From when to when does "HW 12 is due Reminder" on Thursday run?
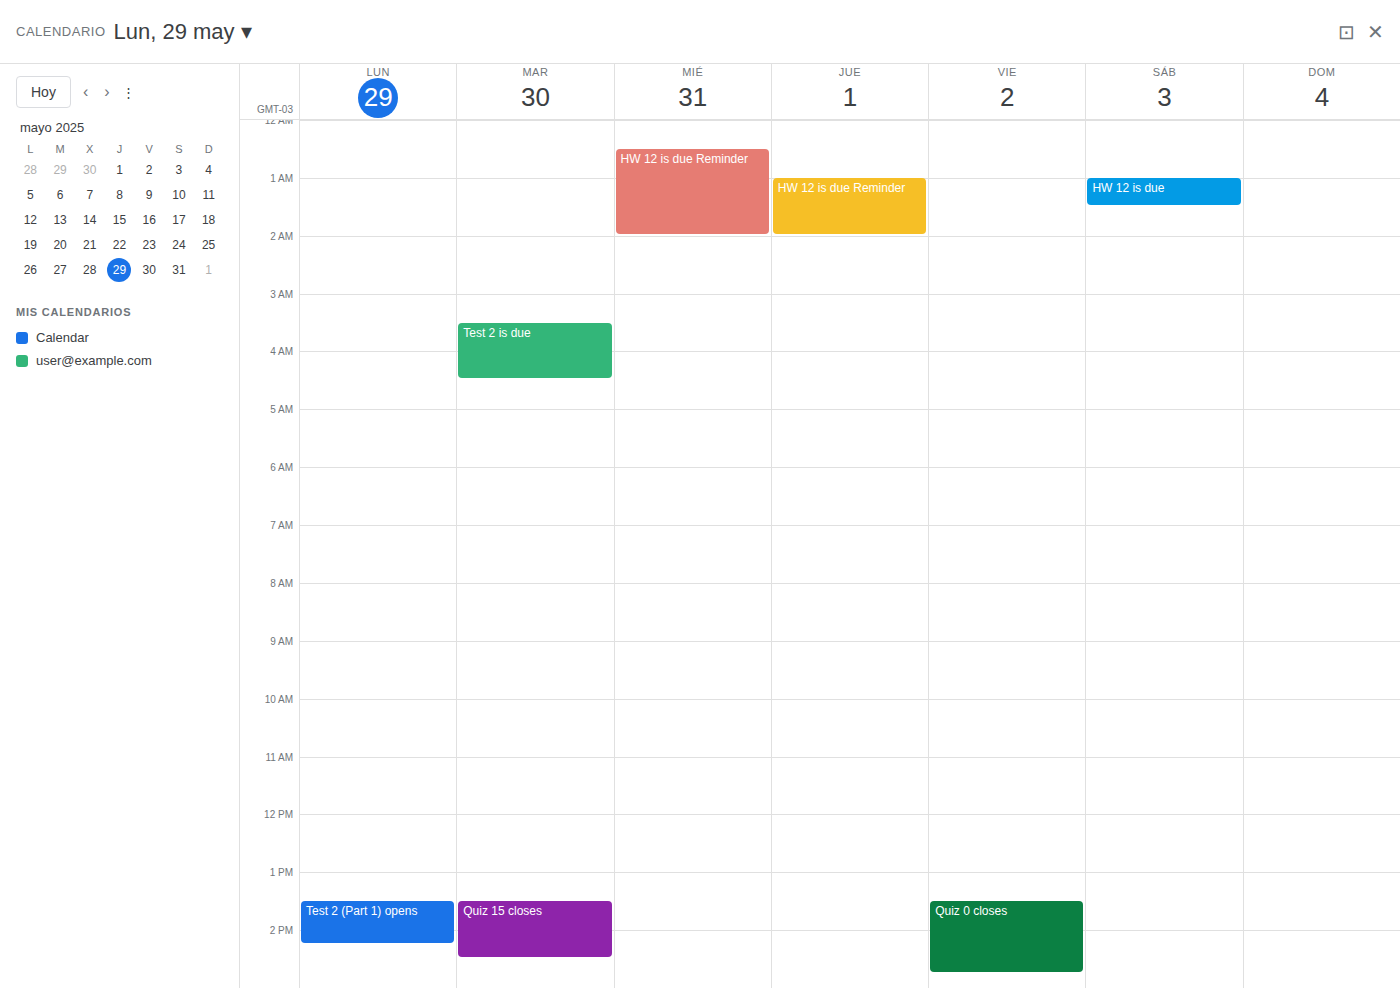
1:00 AM to 2:00 AM